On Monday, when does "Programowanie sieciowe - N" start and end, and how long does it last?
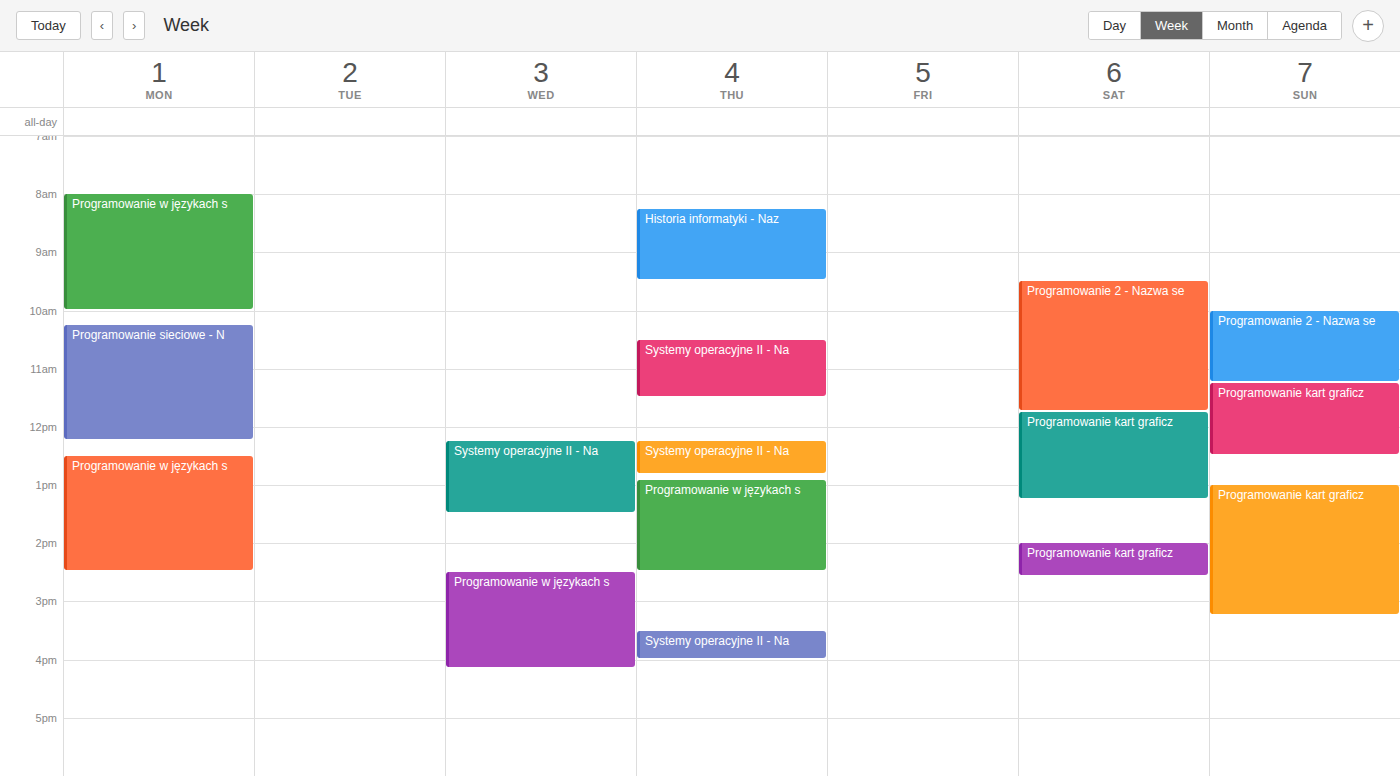
10:15 AM to 12:15 PM, 2 hours